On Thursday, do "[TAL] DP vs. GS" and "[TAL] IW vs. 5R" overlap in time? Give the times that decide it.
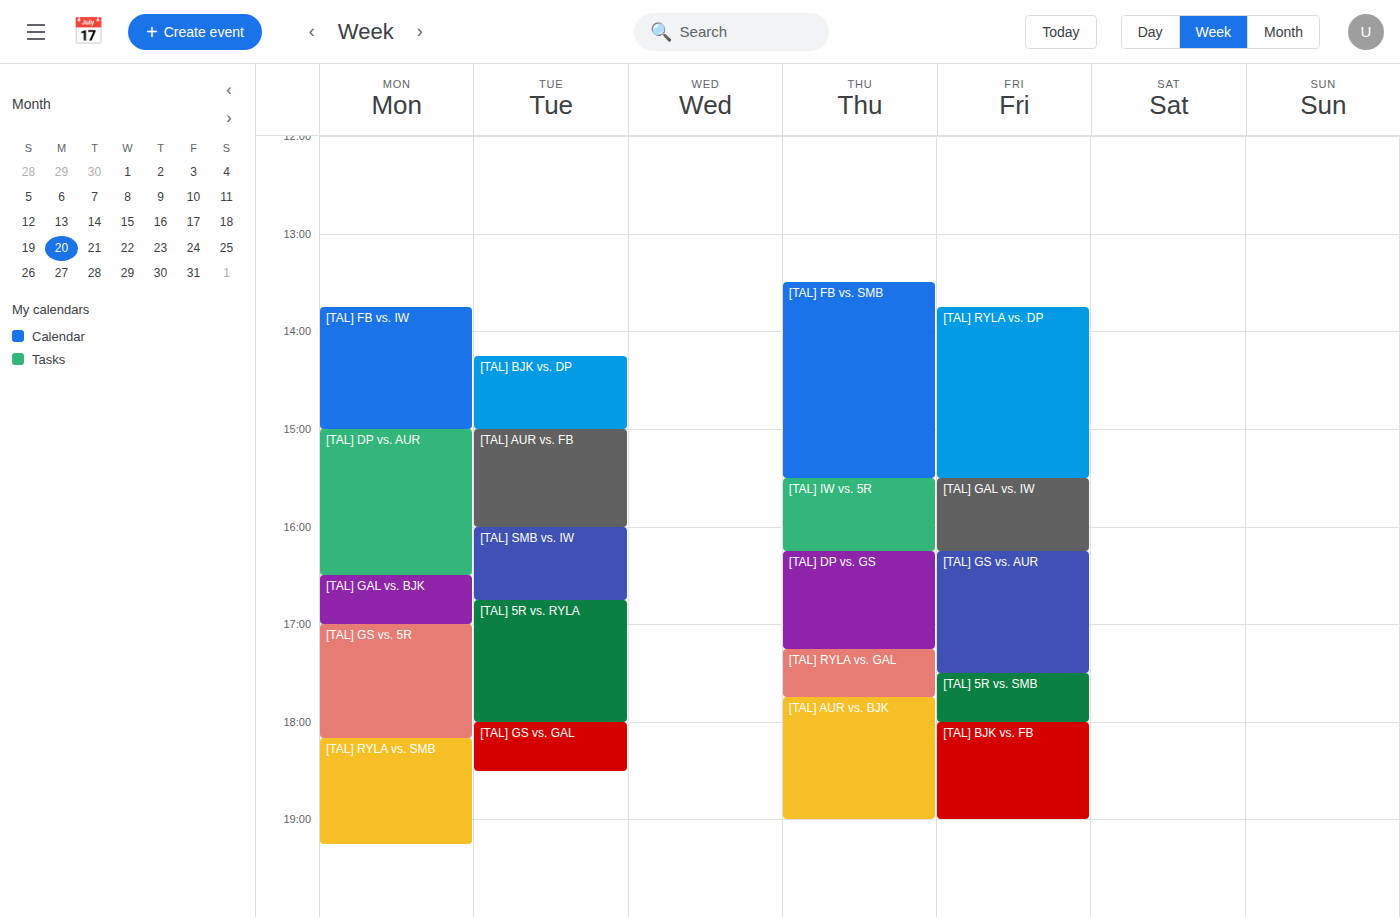
"[TAL] IW vs. 5R" ends at 4:15 PM, exactly when "[TAL] DP vs. GS" starts -- they touch but do not overlap.